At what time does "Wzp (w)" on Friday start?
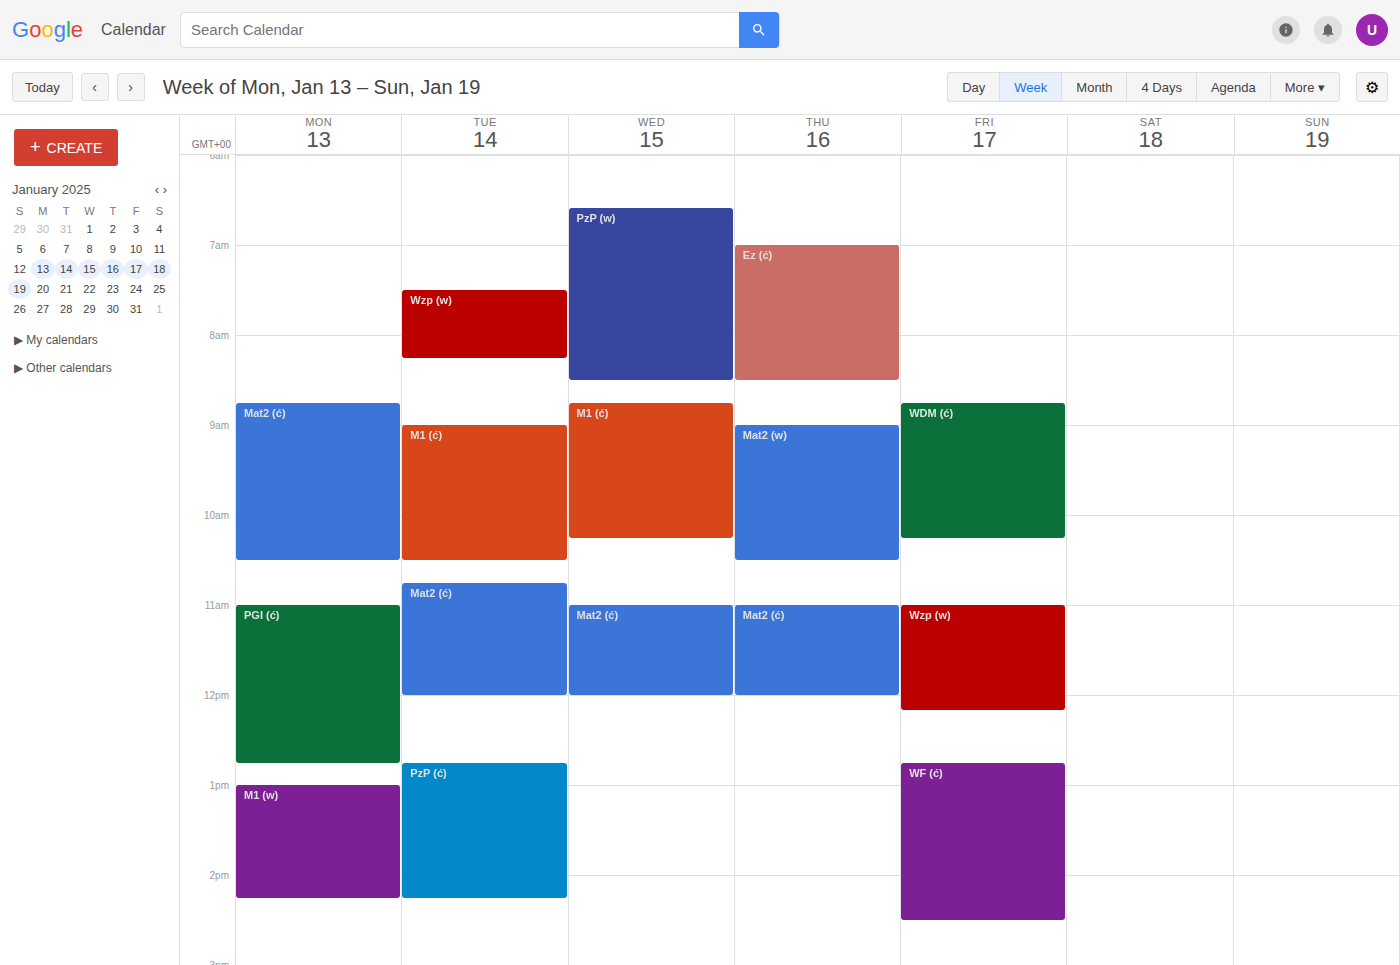
11:00 AM